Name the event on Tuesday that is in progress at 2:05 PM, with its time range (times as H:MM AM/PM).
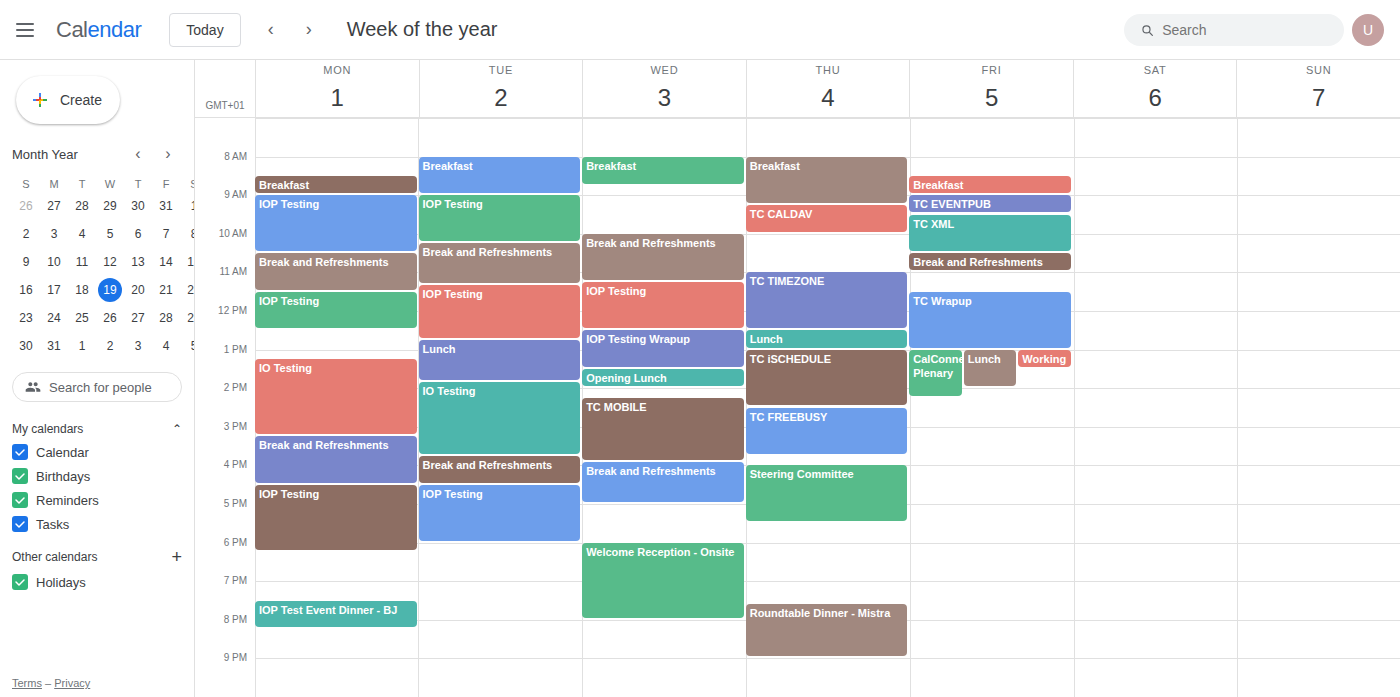
"IO Testing", 1:50 PM to 3:45 PM